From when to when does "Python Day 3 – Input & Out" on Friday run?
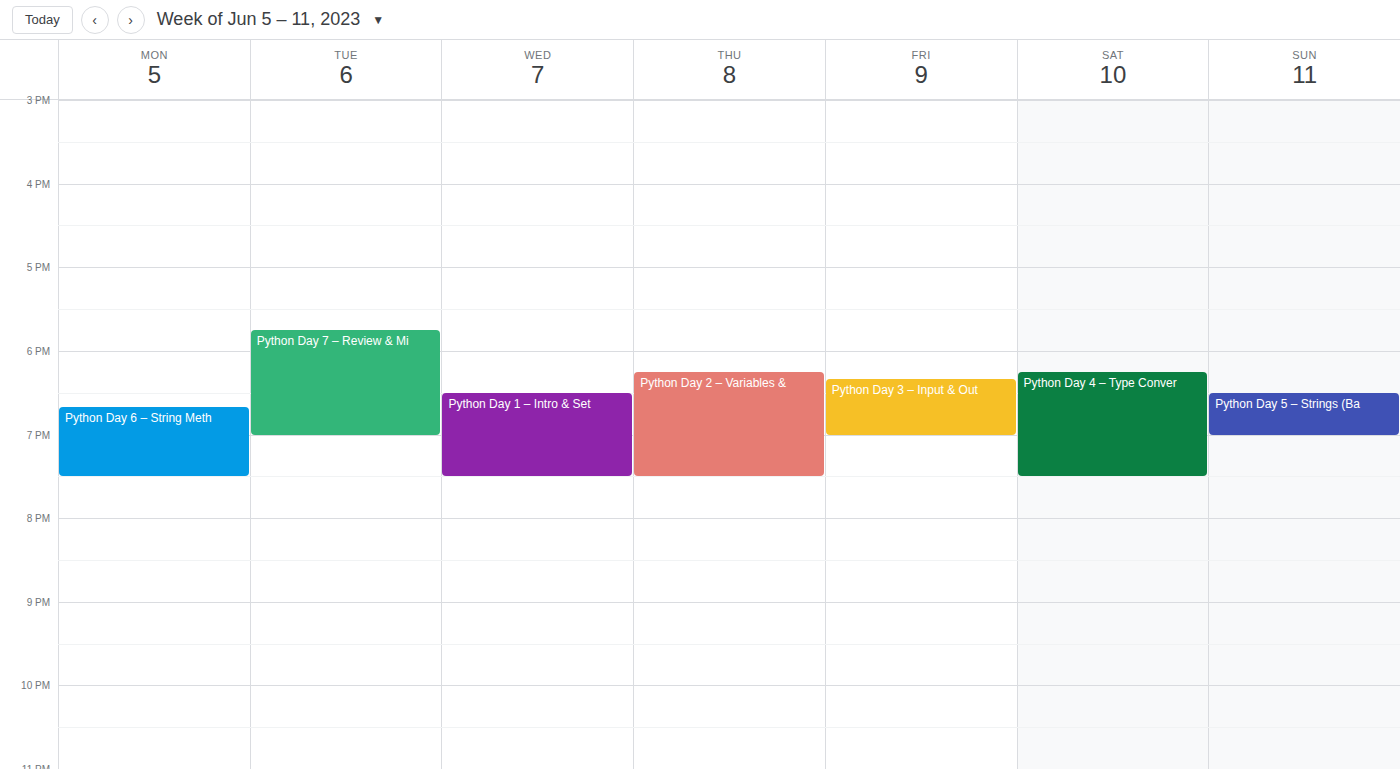
6:20 PM to 7:00 PM